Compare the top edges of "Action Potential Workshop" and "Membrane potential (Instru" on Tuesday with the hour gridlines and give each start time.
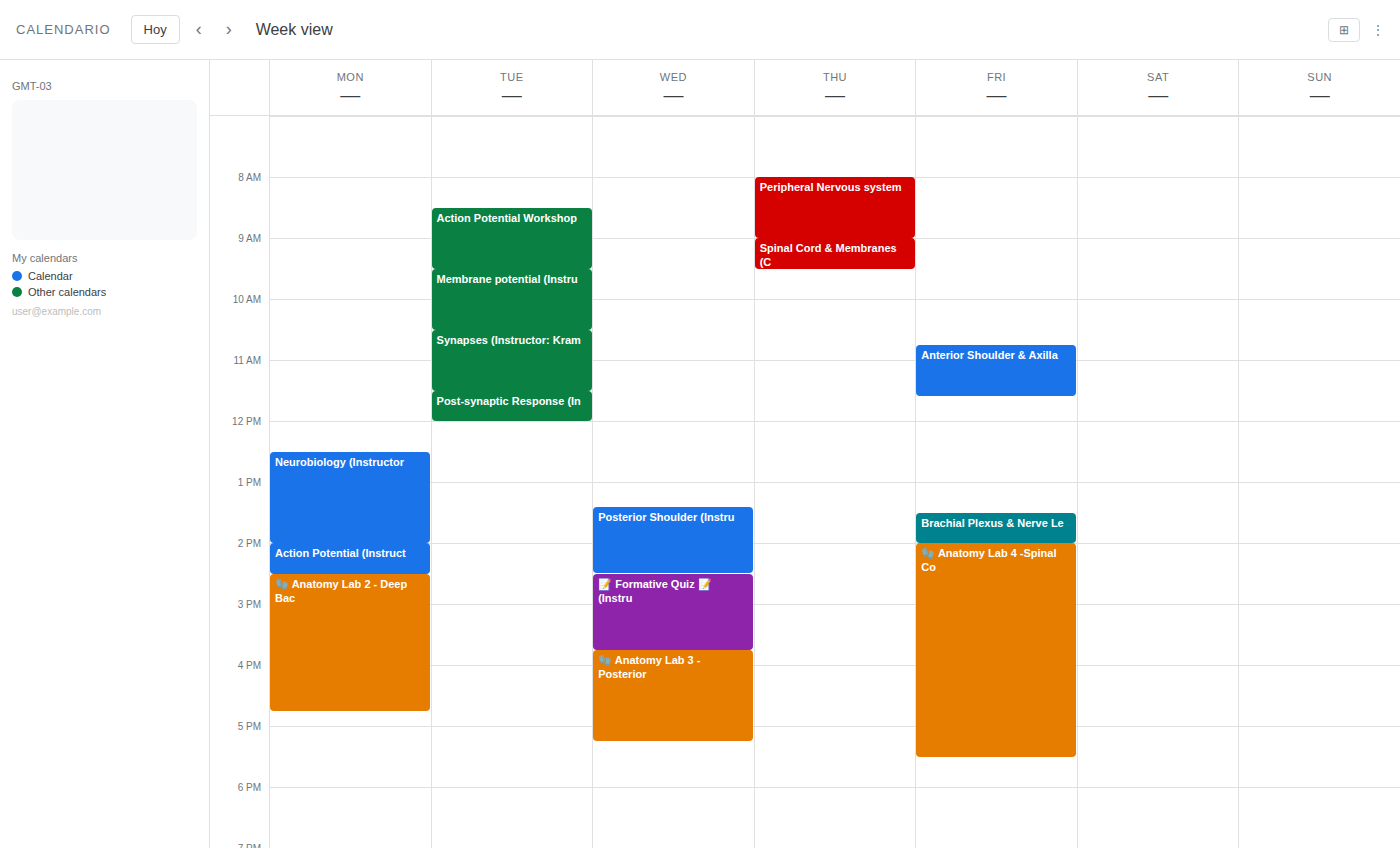
"Action Potential Workshop": 8:30 AM, halfway between the 8 AM and 9 AM lines. "Membrane potential (Instru": 9:30 AM, halfway between the 9 AM and 10 AM lines.